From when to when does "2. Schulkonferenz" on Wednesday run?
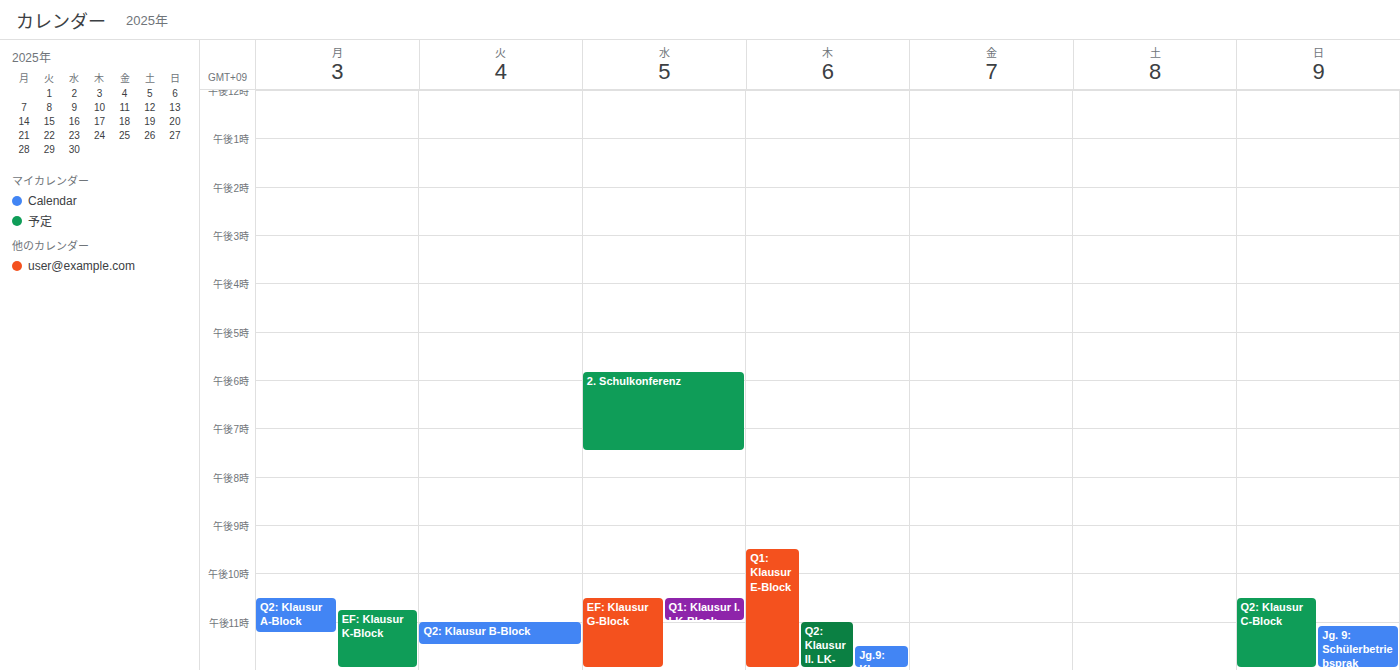
5:50 PM to 7:30 PM